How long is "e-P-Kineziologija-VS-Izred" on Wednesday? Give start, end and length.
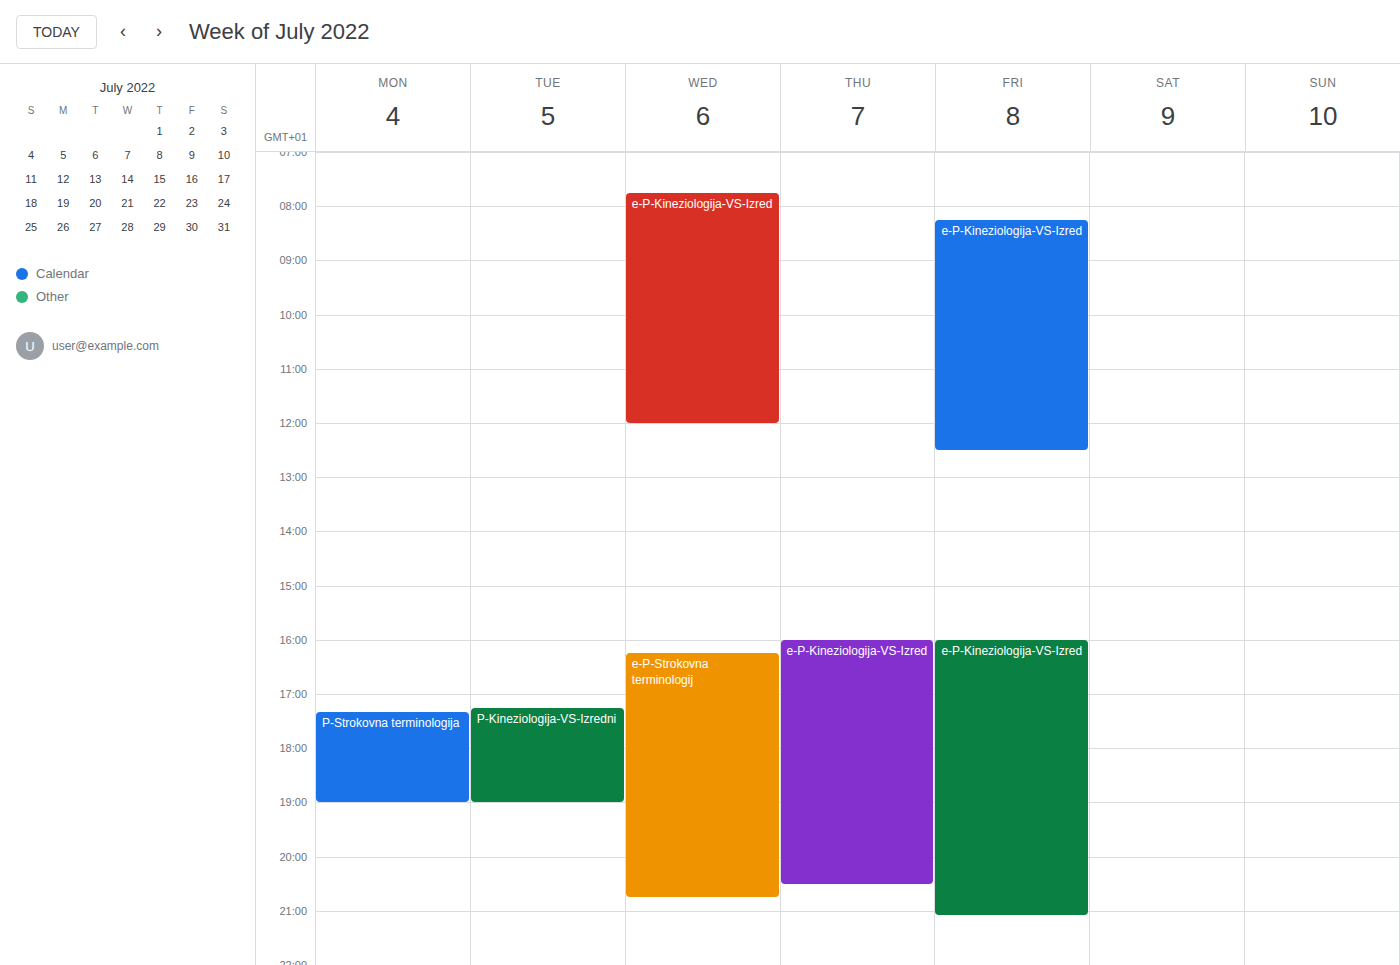
7:45 AM to 12:00 PM, 4 hours 15 minutes